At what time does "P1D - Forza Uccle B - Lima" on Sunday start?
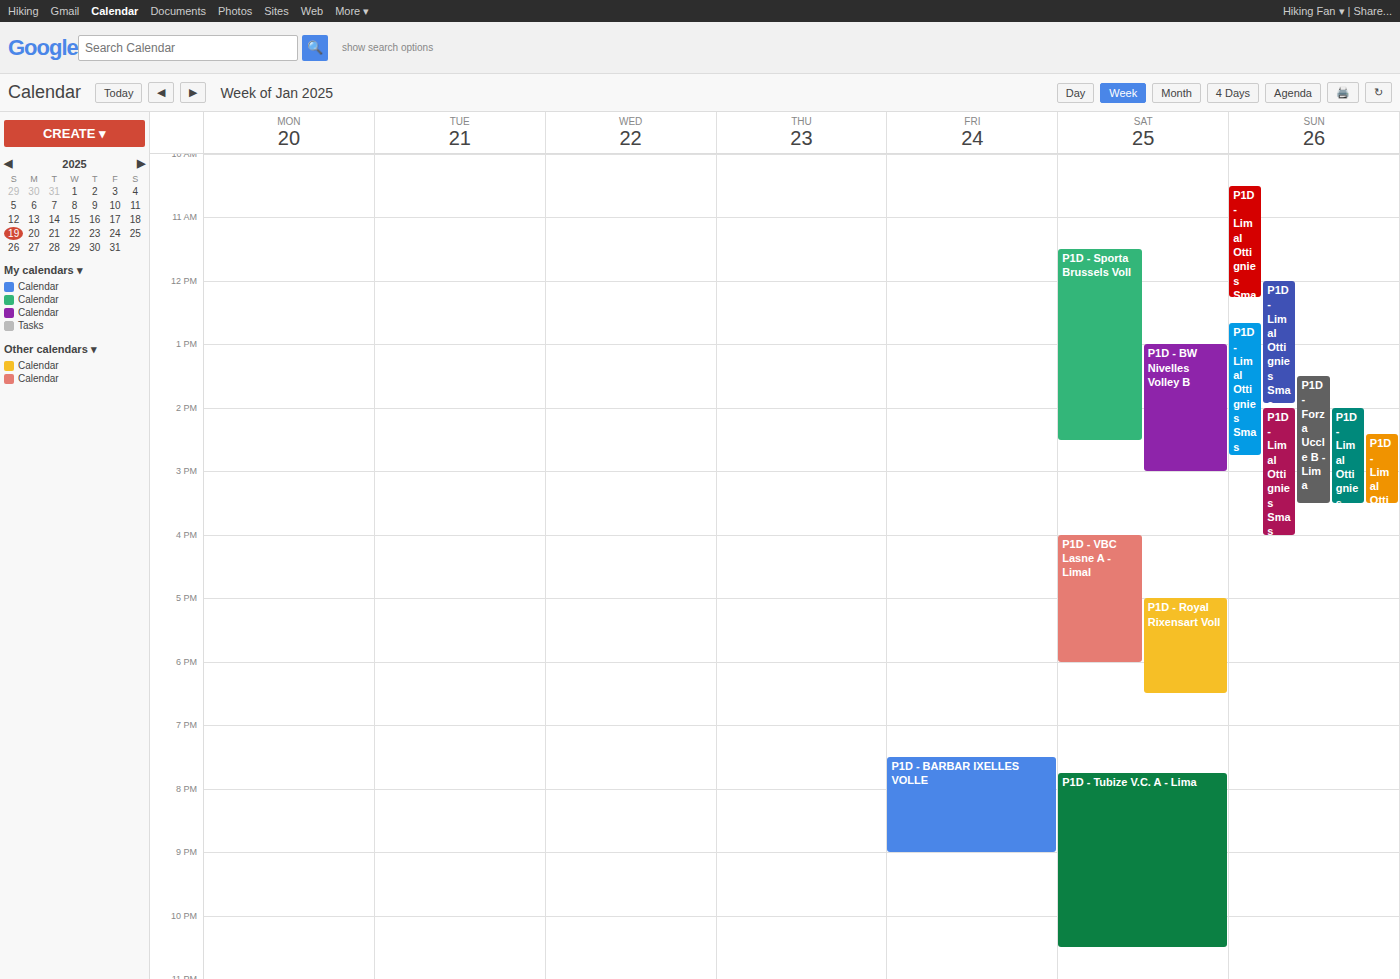
1:30 PM